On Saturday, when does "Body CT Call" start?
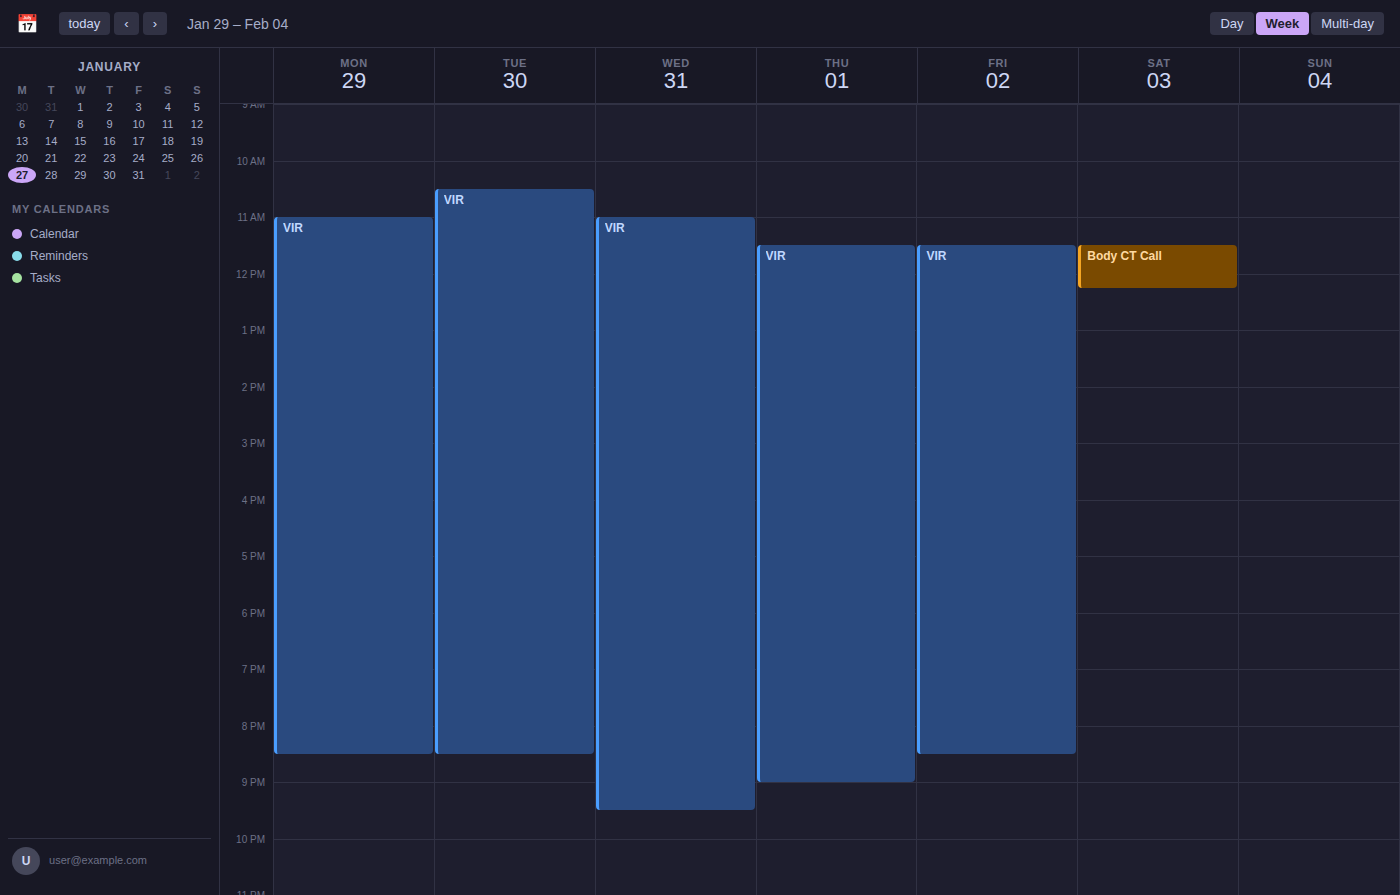
11:30 AM